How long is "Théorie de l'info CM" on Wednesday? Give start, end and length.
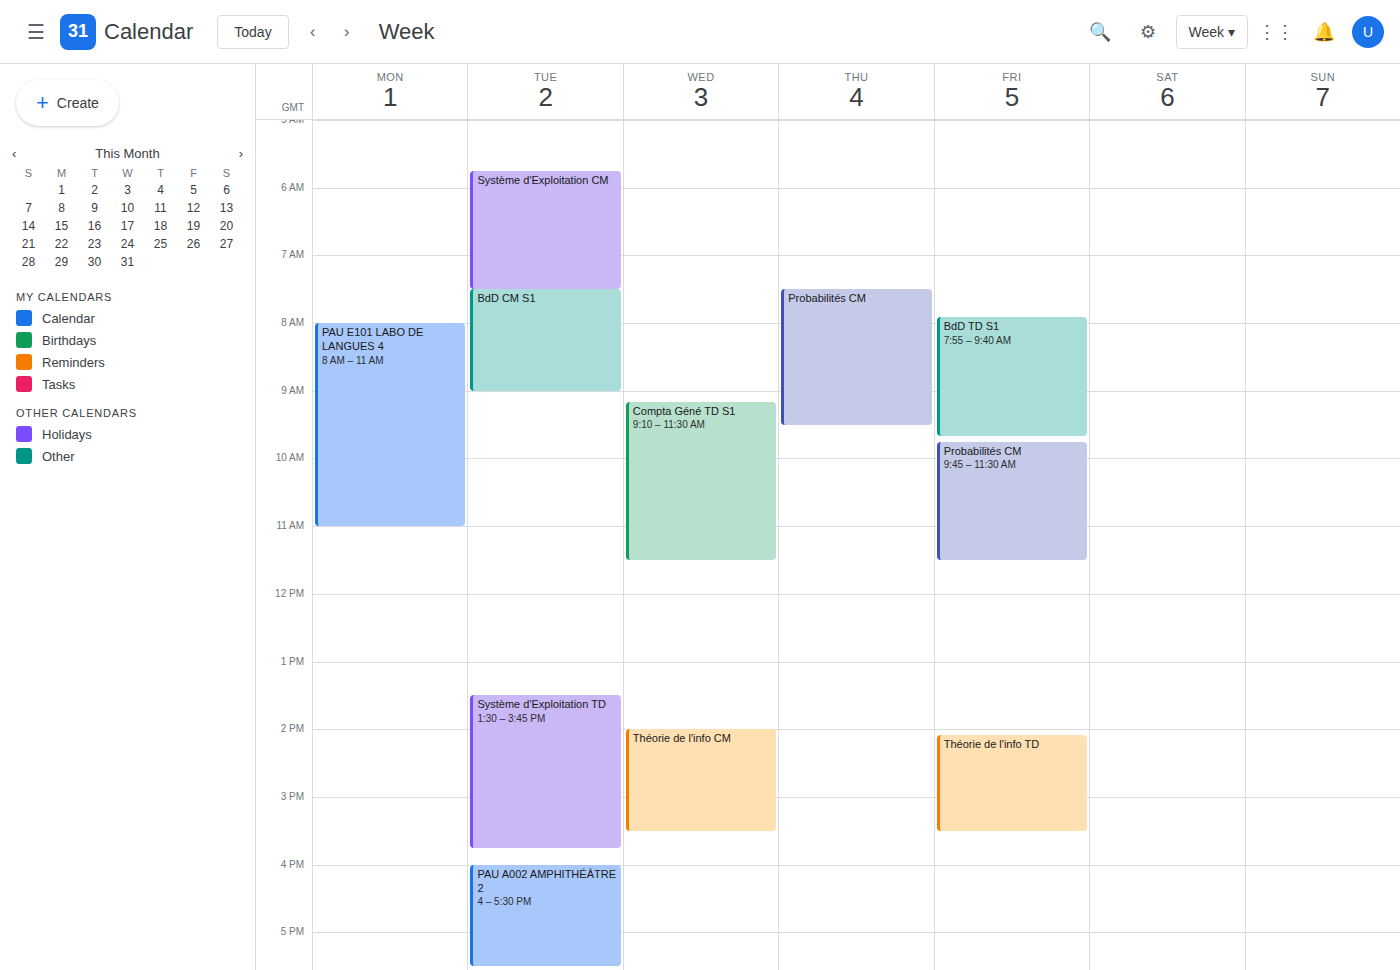
2:00 PM to 3:30 PM, 1 hour 30 minutes